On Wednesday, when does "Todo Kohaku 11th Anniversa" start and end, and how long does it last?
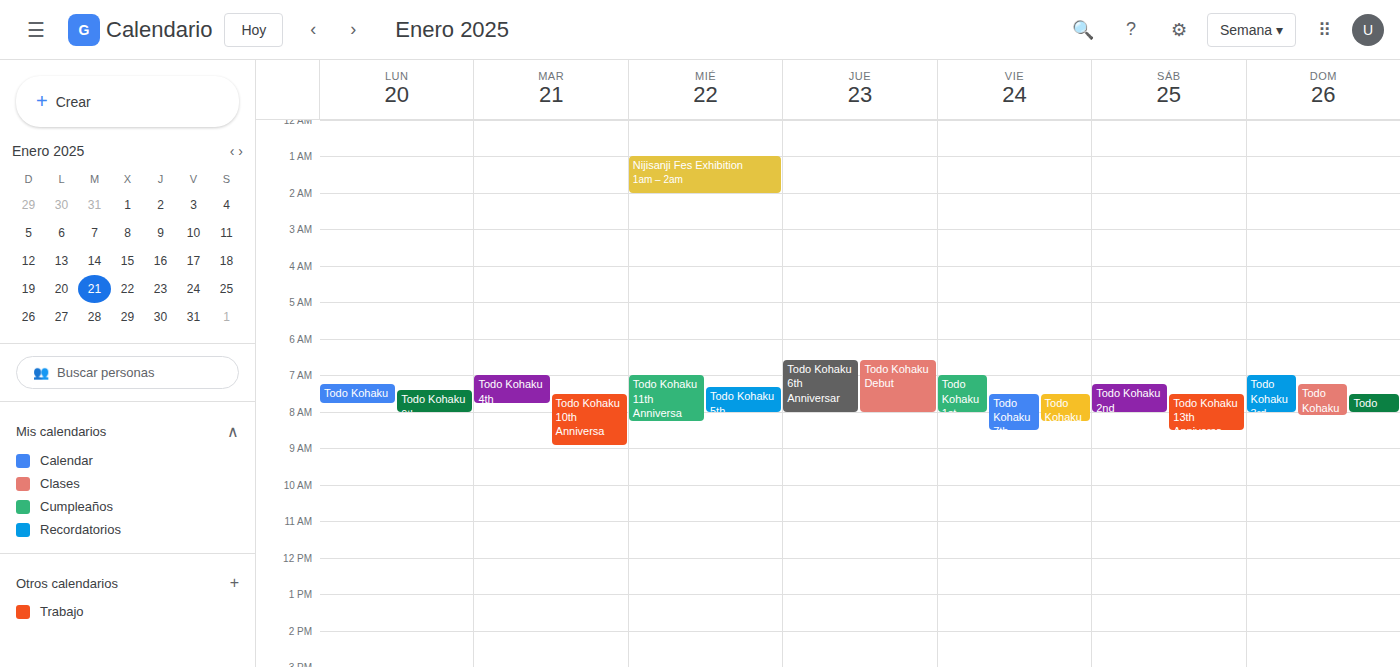
07:00 to 08:15, 1 hour 15 minutes